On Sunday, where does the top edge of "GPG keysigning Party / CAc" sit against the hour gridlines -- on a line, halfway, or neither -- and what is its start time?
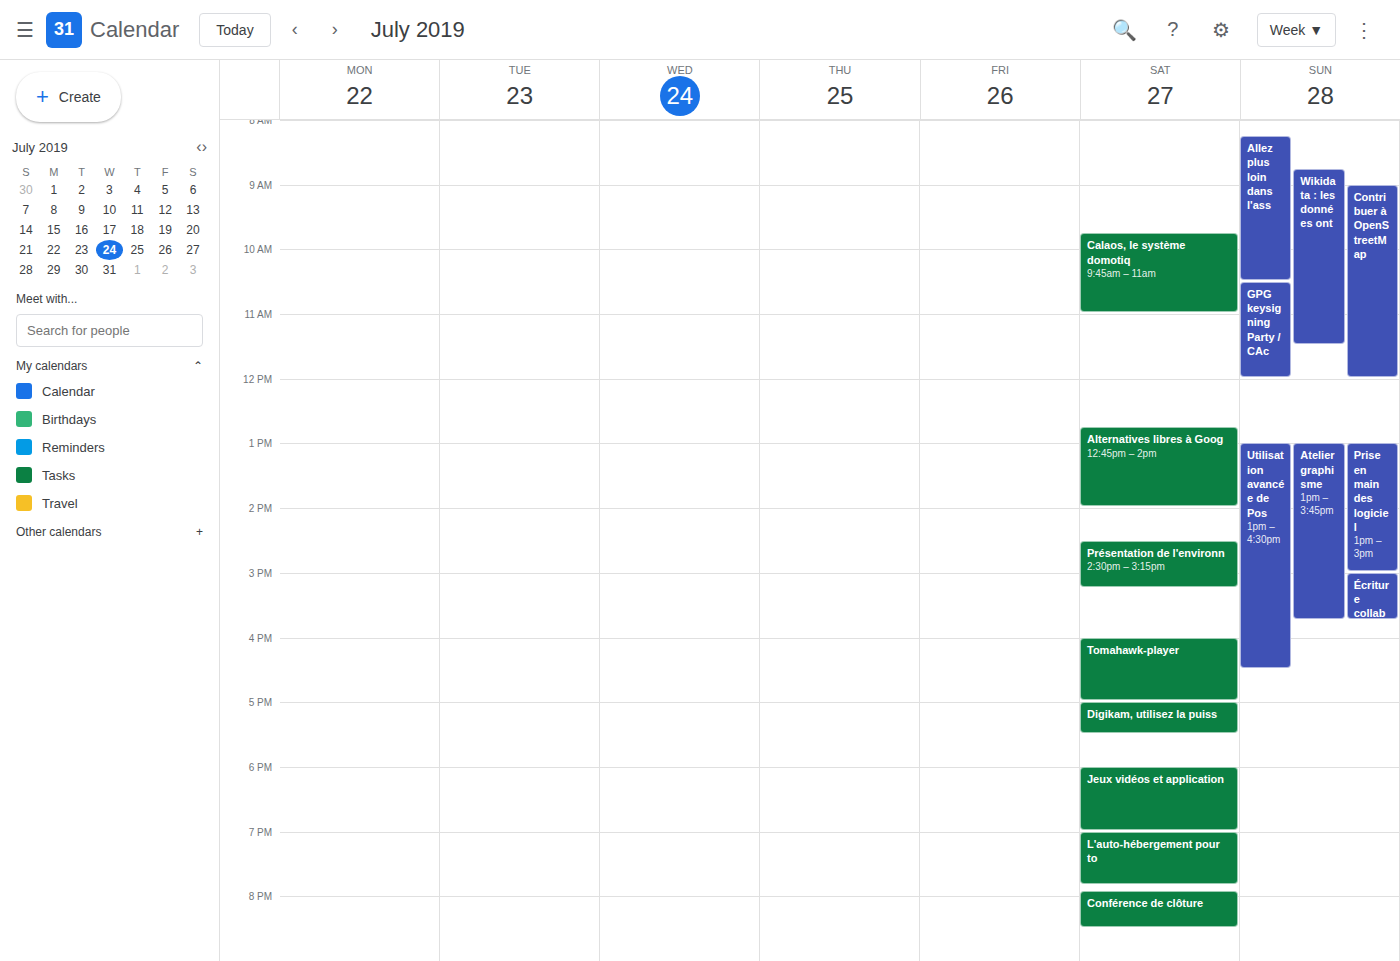
10:30 AM -- halfway between the 10 AM and 11 AM lines.